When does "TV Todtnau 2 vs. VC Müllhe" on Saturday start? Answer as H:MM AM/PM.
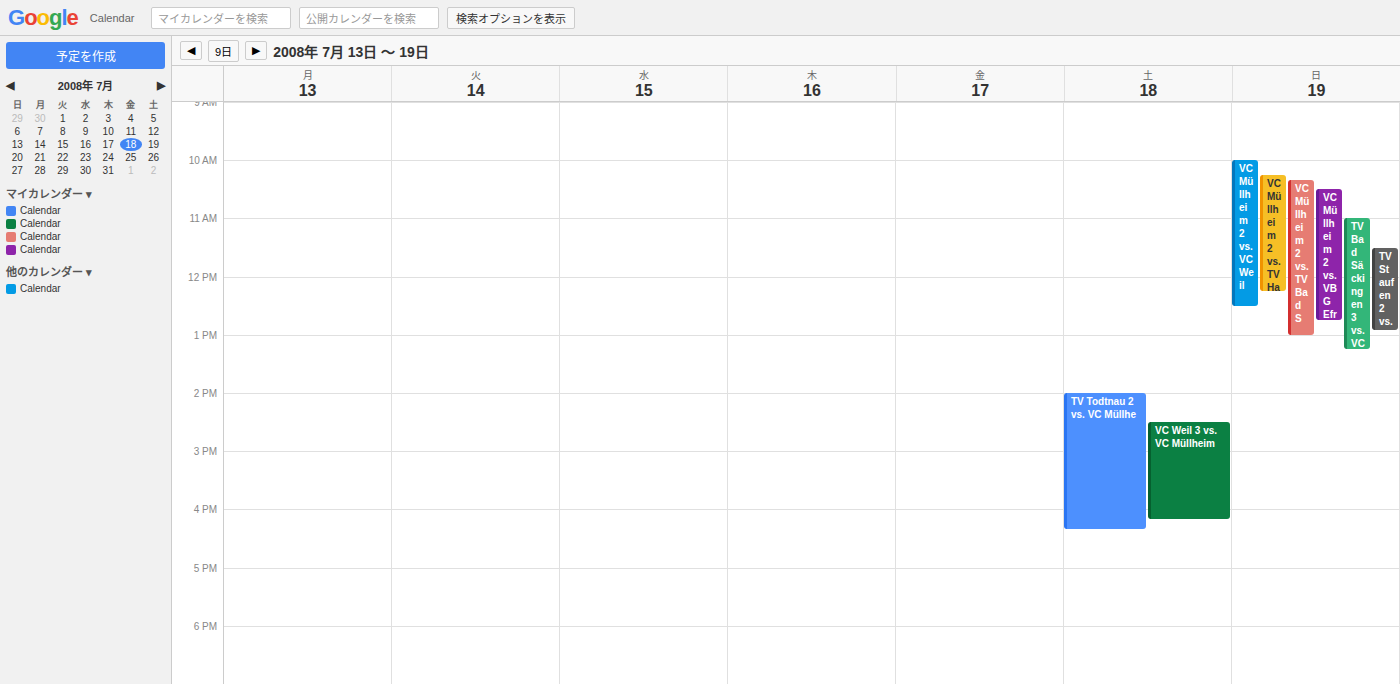
2:00 PM